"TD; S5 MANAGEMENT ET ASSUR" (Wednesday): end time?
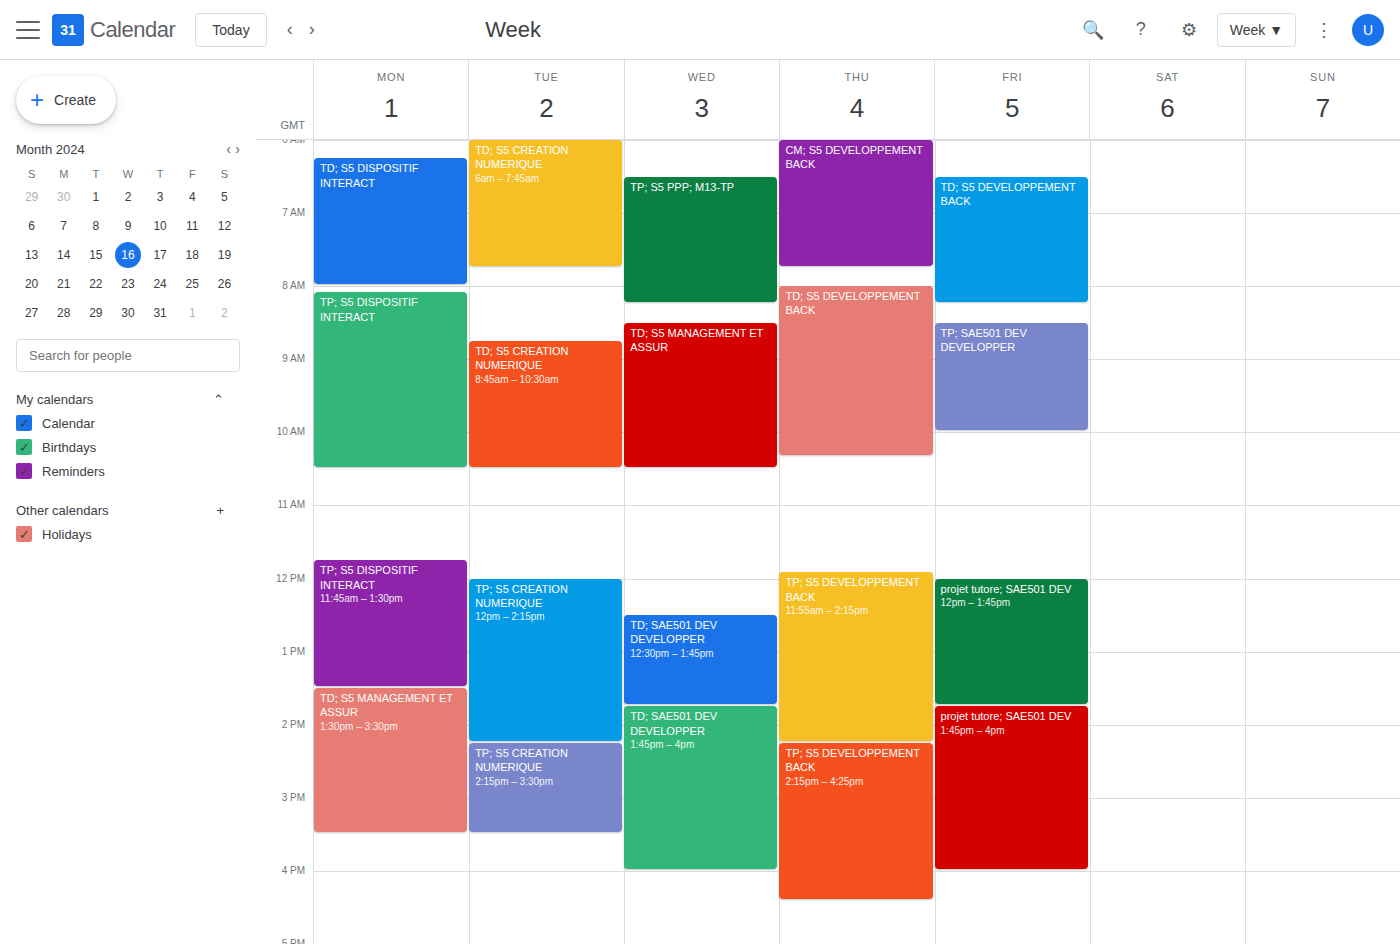
10:30 AM